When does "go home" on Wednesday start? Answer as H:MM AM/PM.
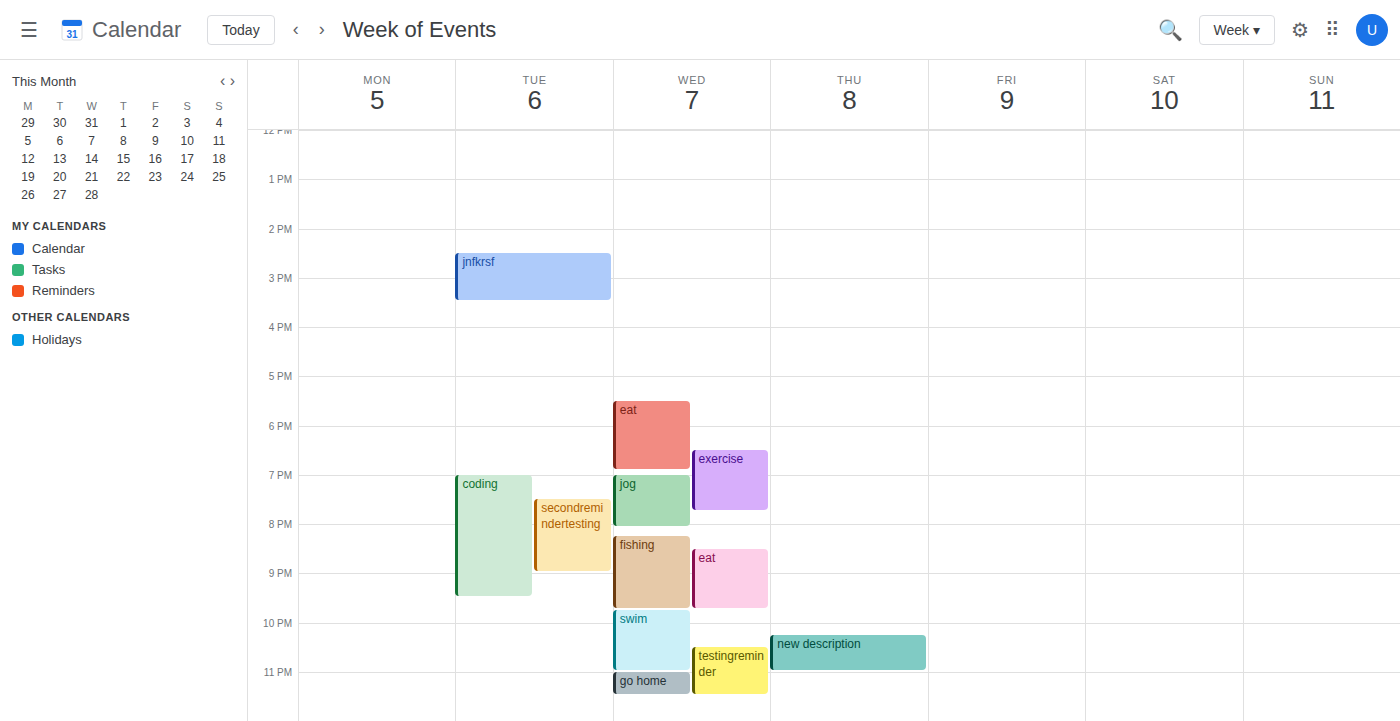
11:00 PM